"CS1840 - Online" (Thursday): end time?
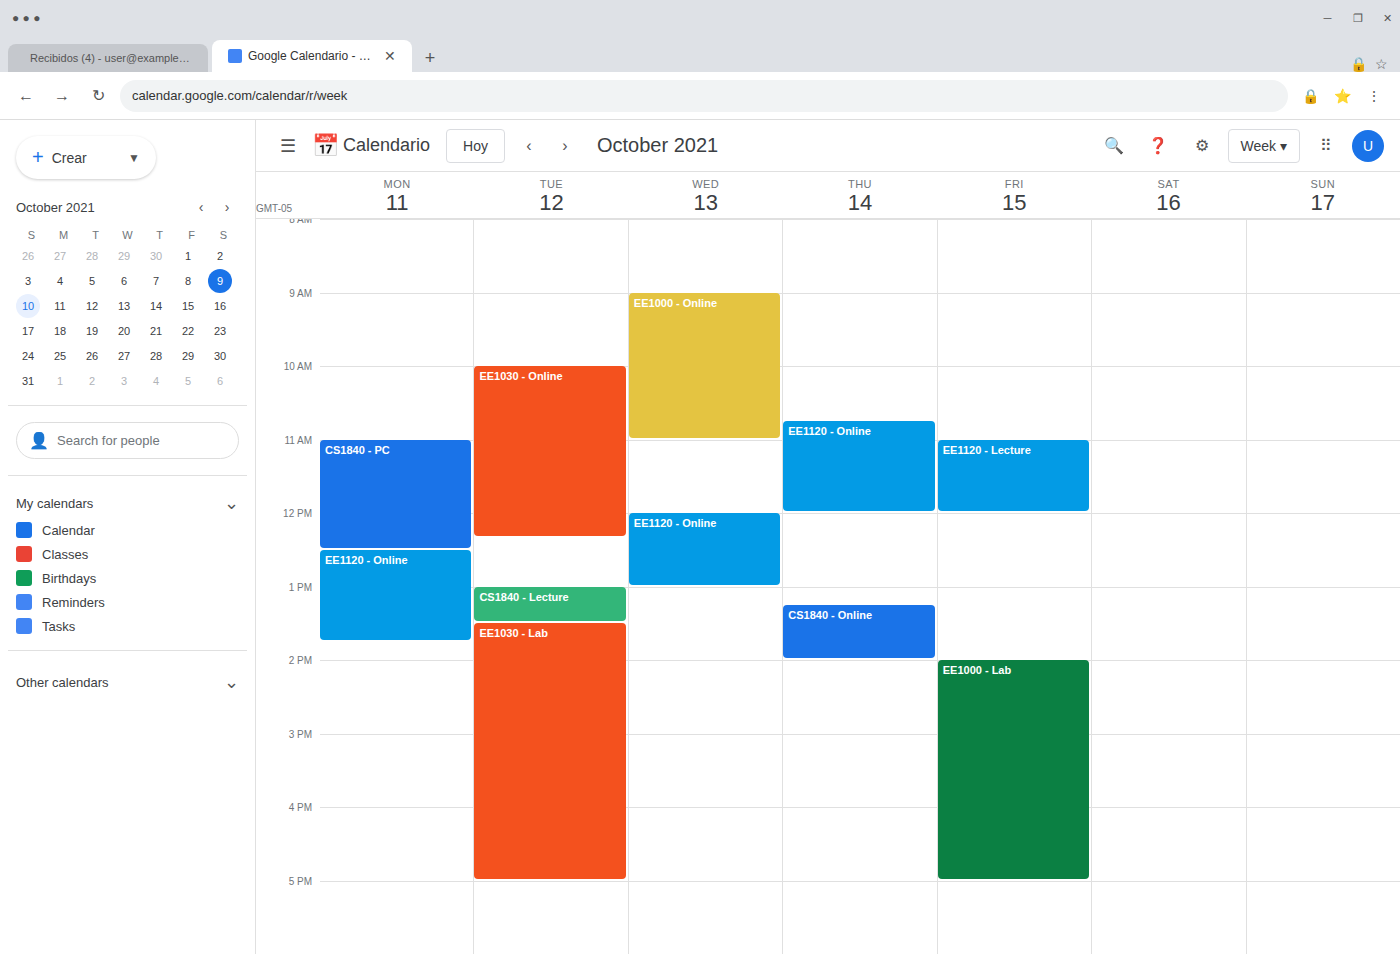
2:00 PM